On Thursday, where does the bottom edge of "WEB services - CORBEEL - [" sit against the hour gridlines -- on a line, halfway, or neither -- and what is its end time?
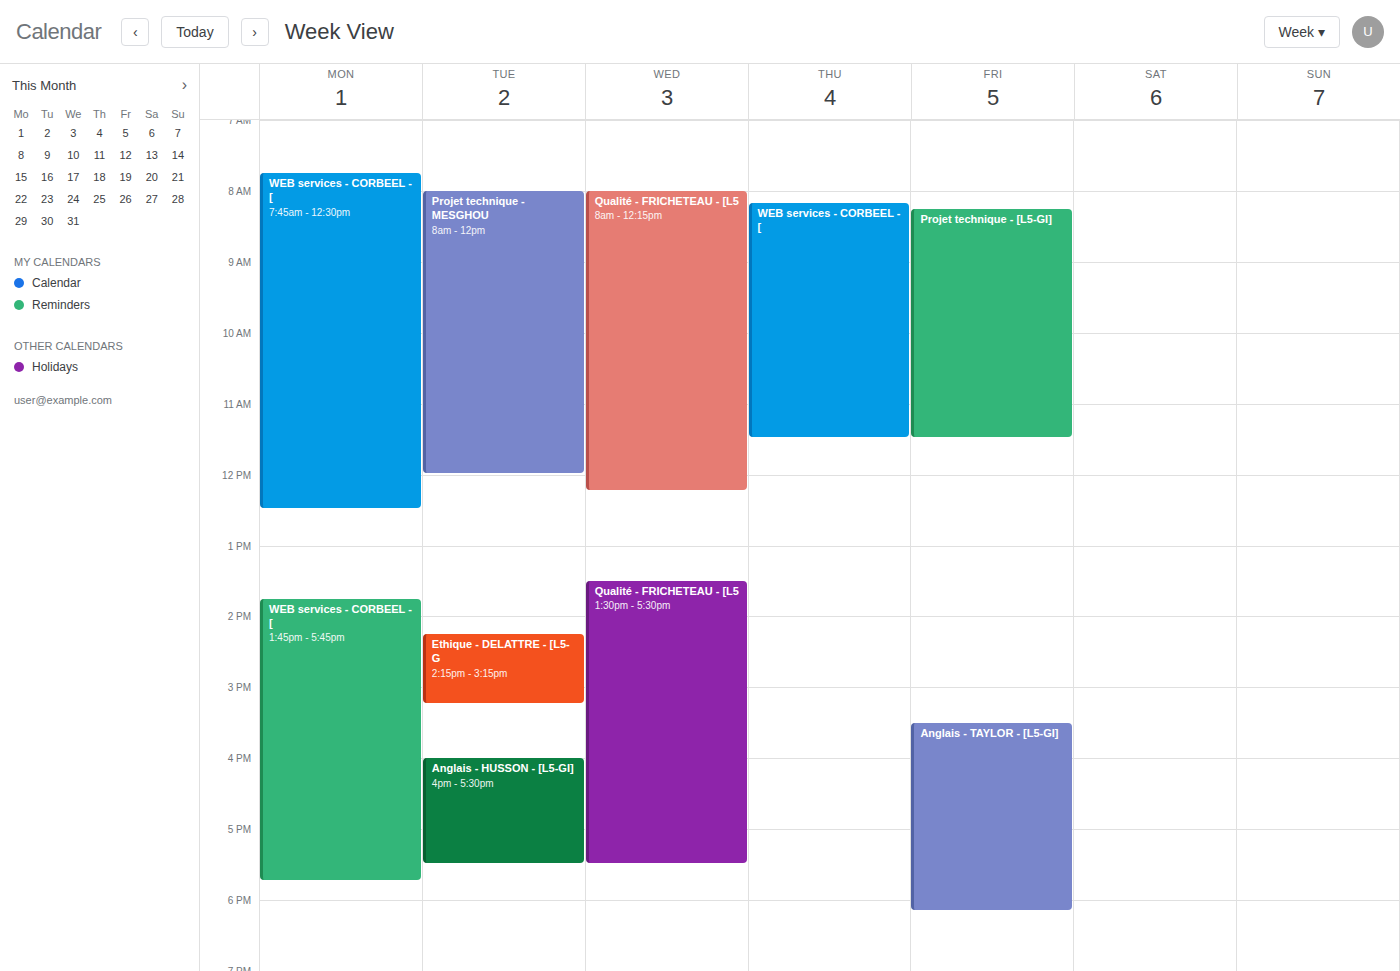
11:30 AM -- halfway between the 11 AM and 12 PM lines.